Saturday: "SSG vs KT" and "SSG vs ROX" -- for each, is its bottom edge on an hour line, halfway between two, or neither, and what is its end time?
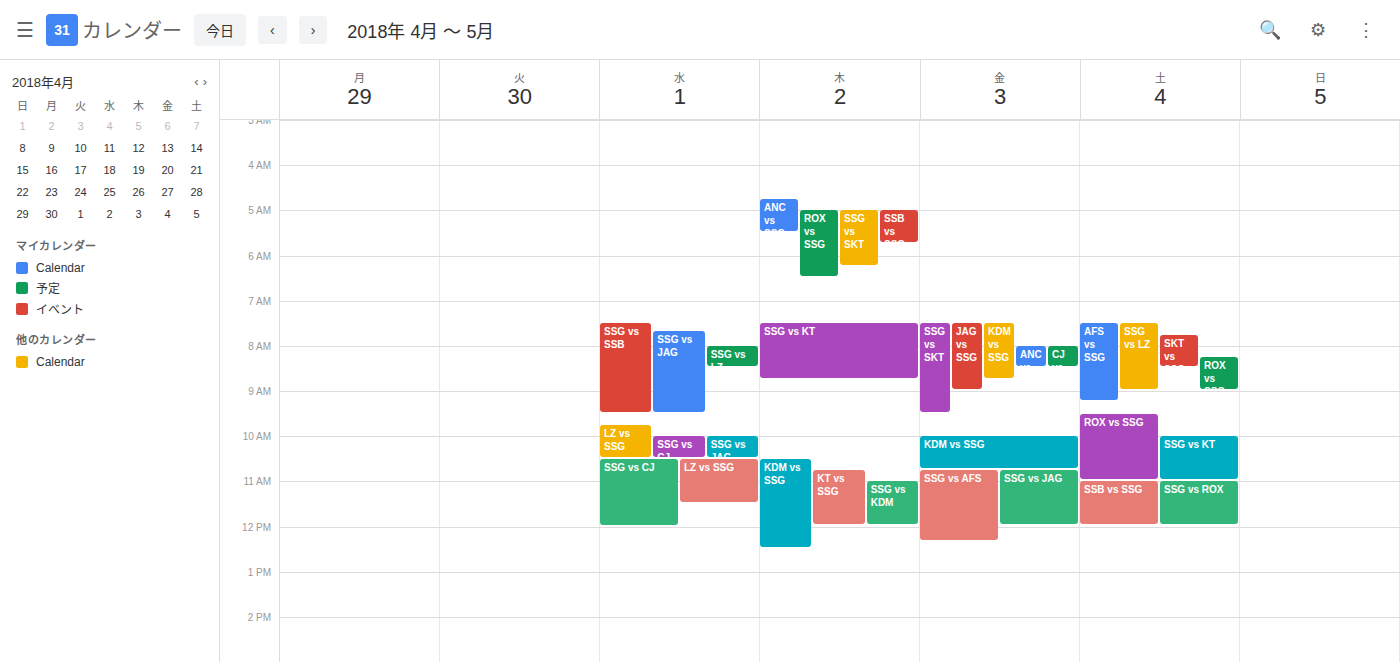
"SSG vs KT": 11:00 AM, exactly on the 11 AM line. "SSG vs ROX": 12:00 PM, exactly on the 12 PM line.